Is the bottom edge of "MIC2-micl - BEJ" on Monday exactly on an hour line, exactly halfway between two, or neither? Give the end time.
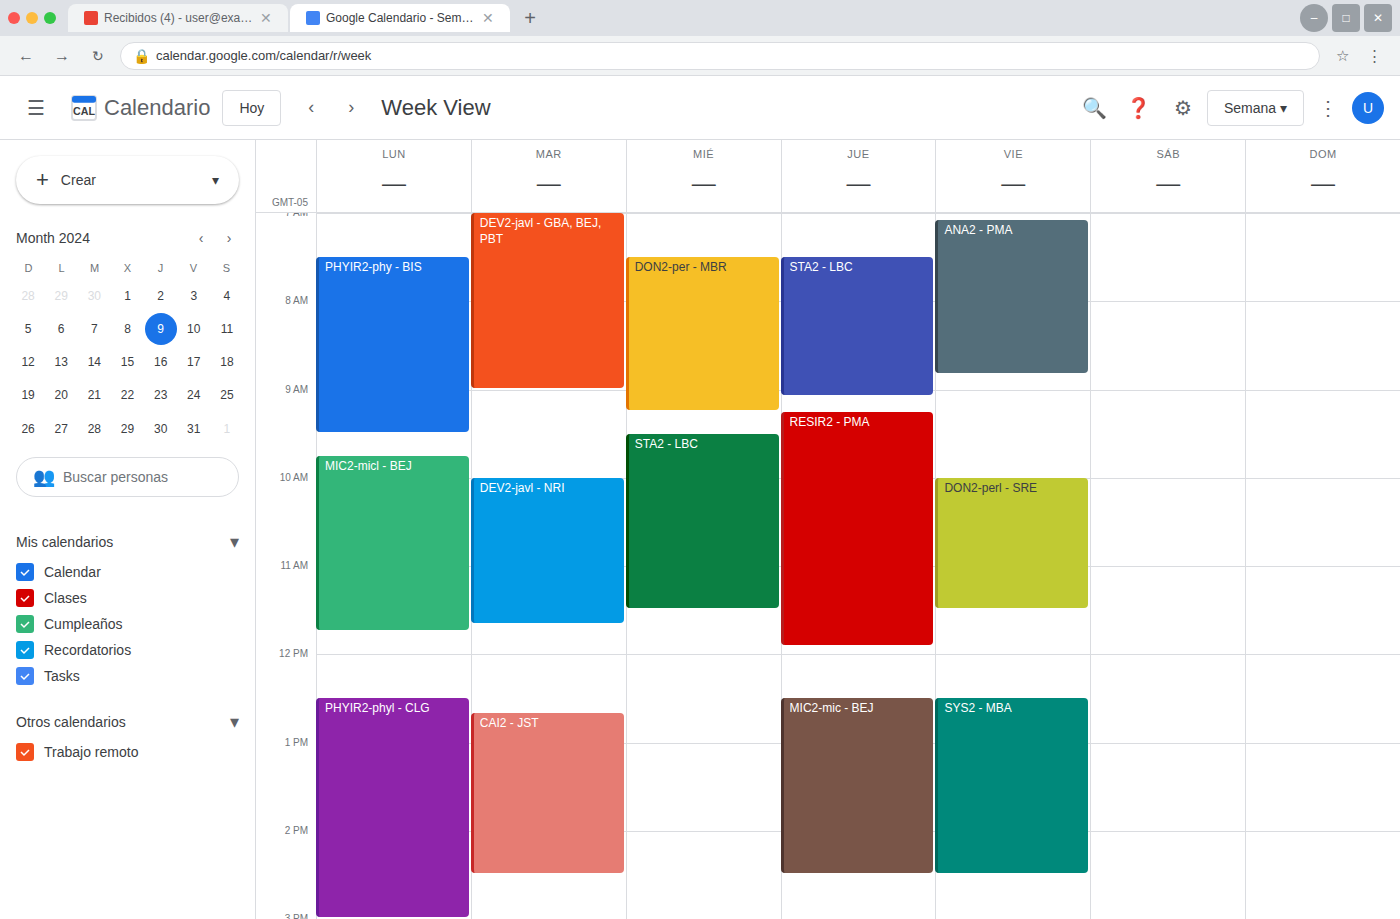
11:45 AM -- neither: three quarters of the way from the 11 AM line to the 12 PM line.